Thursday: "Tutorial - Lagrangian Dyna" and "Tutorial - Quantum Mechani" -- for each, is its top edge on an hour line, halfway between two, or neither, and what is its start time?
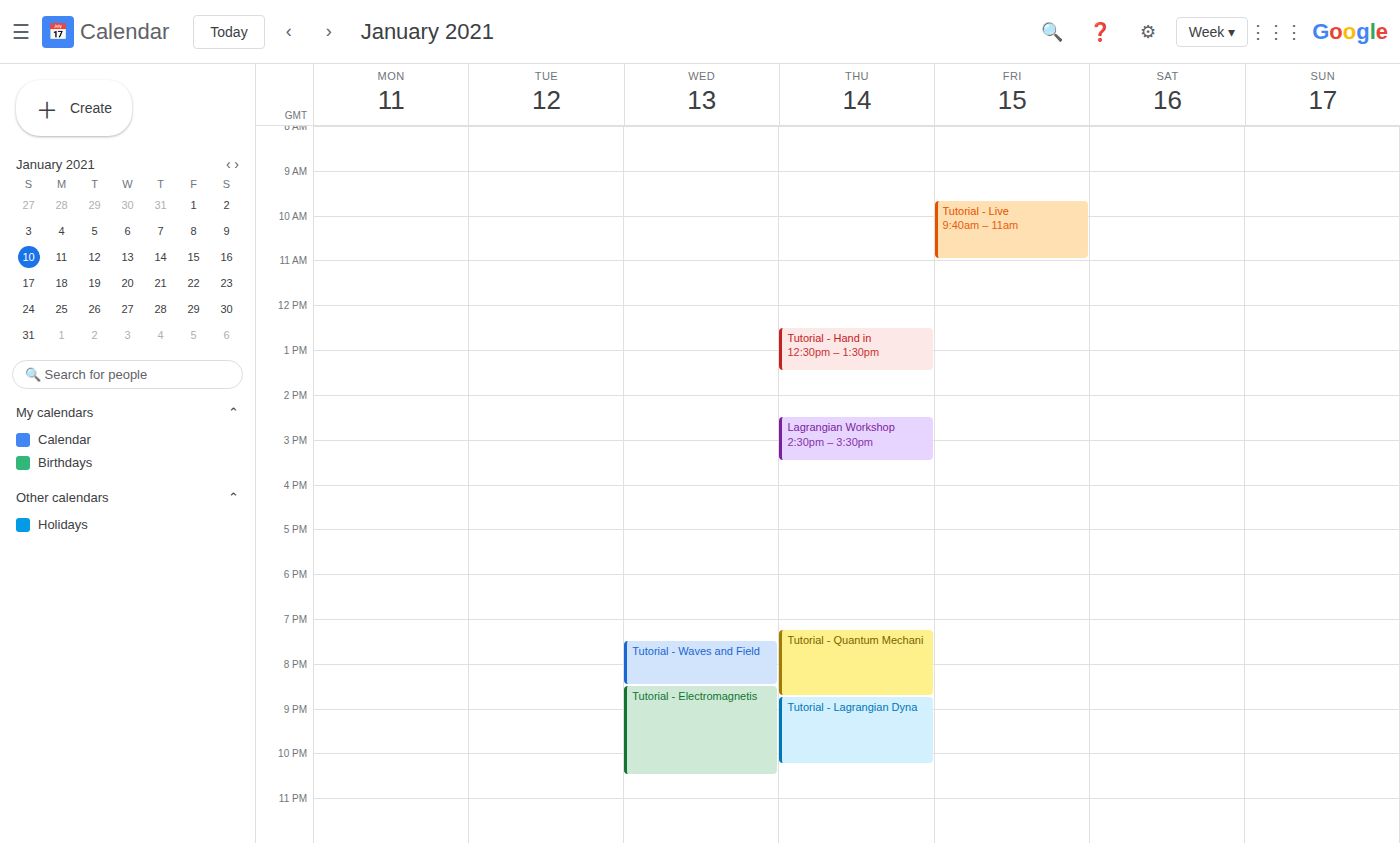
"Tutorial - Lagrangian Dyna": 8:45 PM, neither: three quarters of the way from the 8 PM line to the 9 PM line. "Tutorial - Quantum Mechani": 7:15 PM, neither: a quarter of the way from the 7 PM line to the 8 PM line.